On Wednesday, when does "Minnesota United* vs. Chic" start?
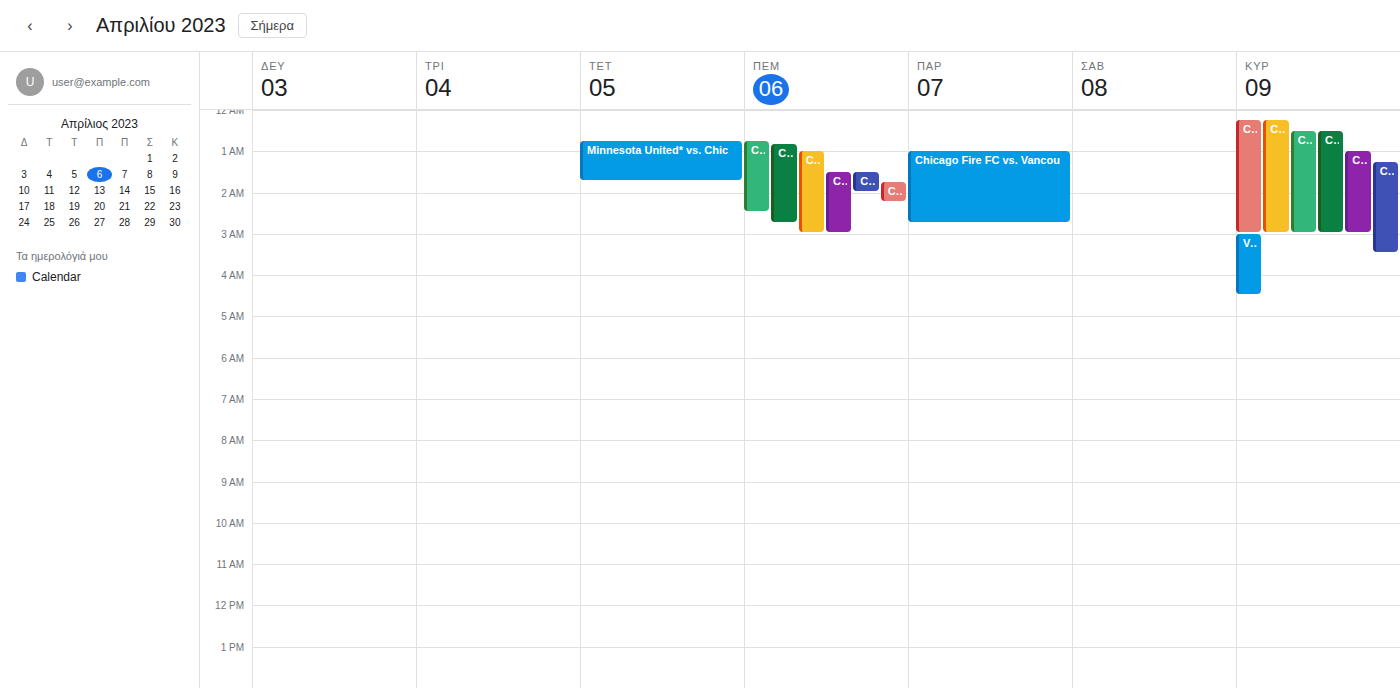
12:45 AM